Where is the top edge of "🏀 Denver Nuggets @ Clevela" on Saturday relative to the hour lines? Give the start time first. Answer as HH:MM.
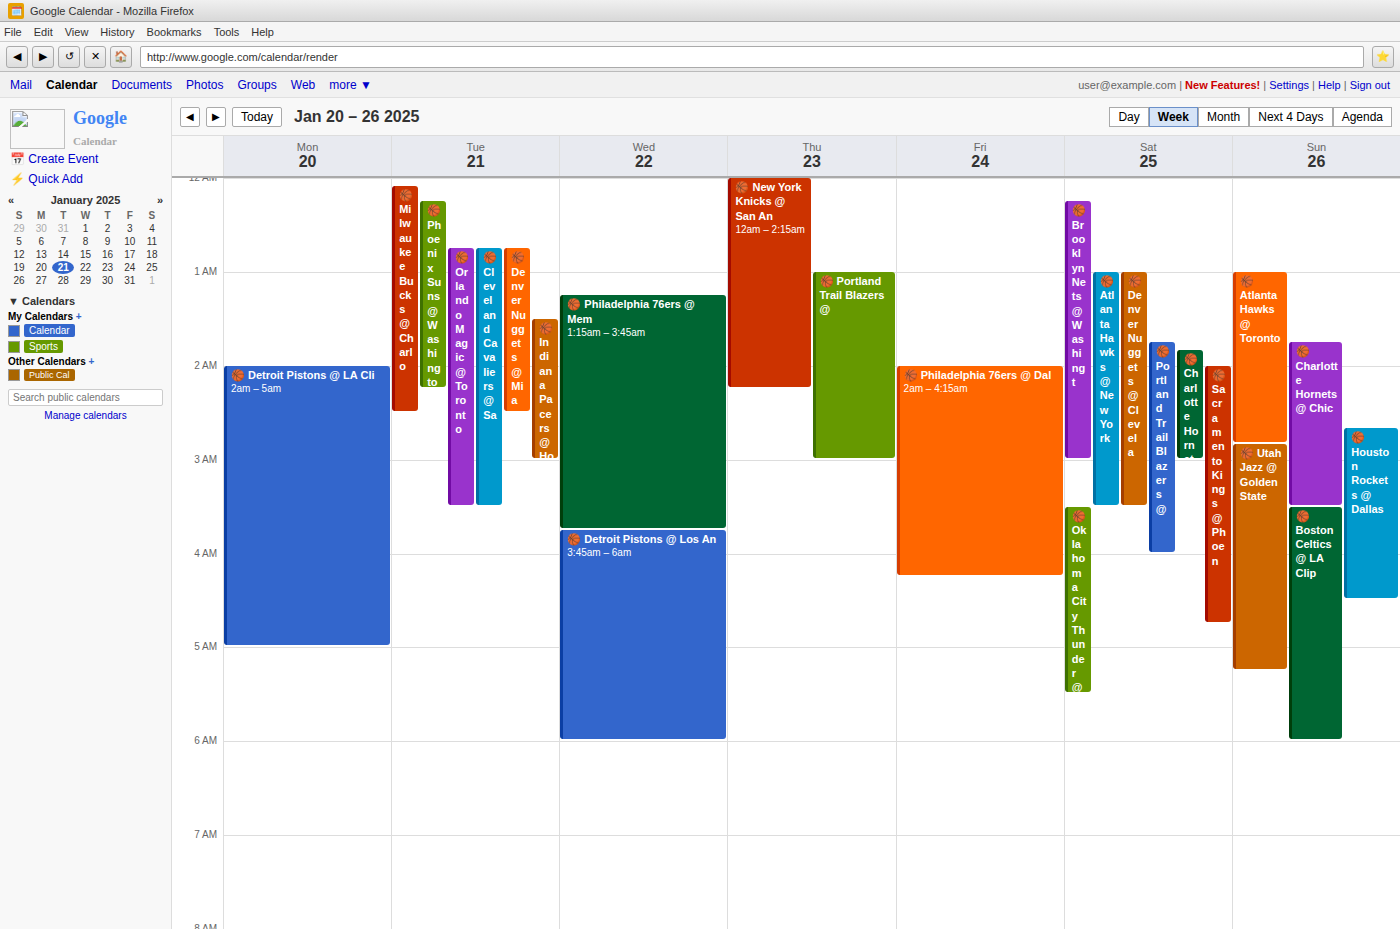
01:00 -- exactly on the 01:00 line.